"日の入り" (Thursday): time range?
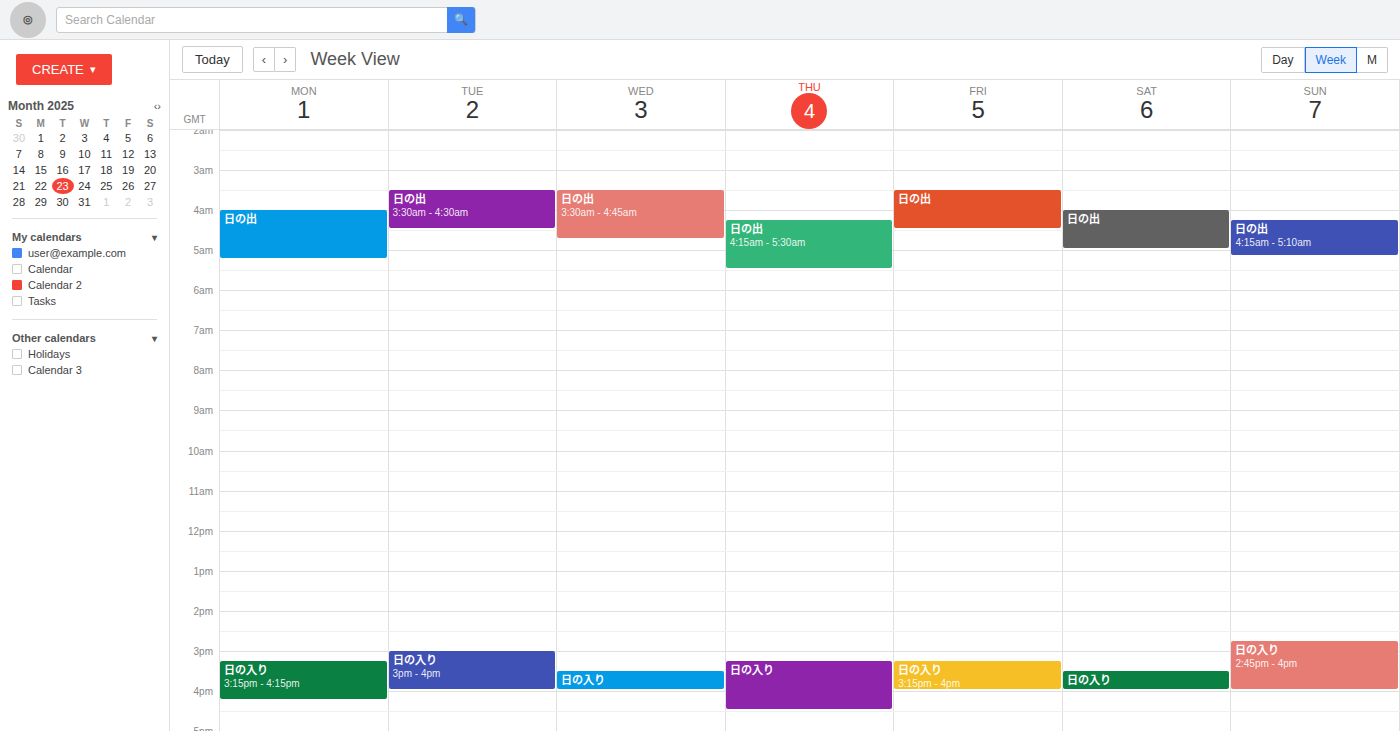
3:15 PM to 4:30 PM